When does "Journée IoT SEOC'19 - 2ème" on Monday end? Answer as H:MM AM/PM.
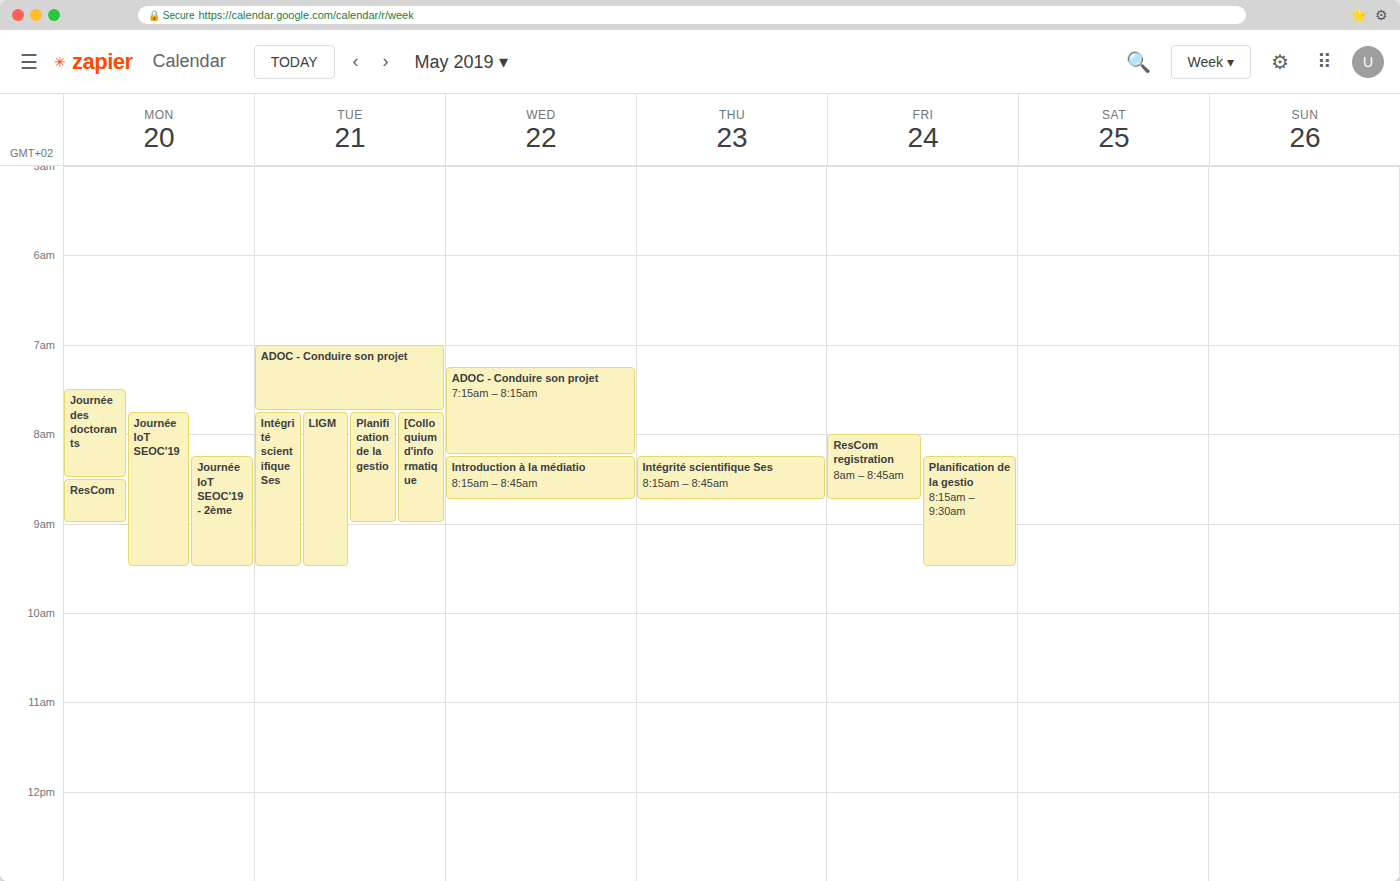
9:30 AM